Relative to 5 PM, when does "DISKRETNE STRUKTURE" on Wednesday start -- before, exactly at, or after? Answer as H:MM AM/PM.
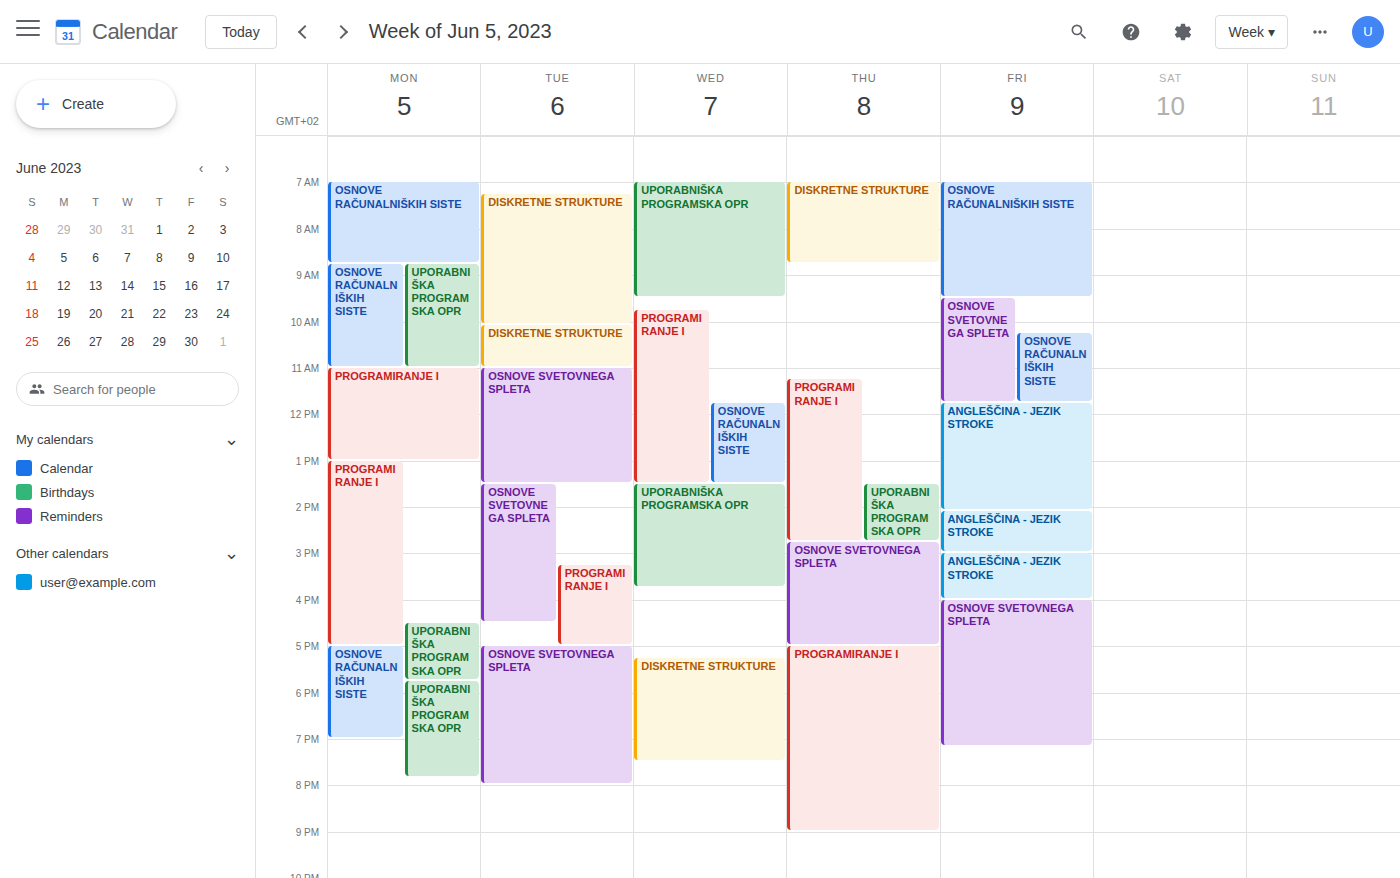
5:15 PM -- after 5 PM, 15 minutes below the 5 PM line.